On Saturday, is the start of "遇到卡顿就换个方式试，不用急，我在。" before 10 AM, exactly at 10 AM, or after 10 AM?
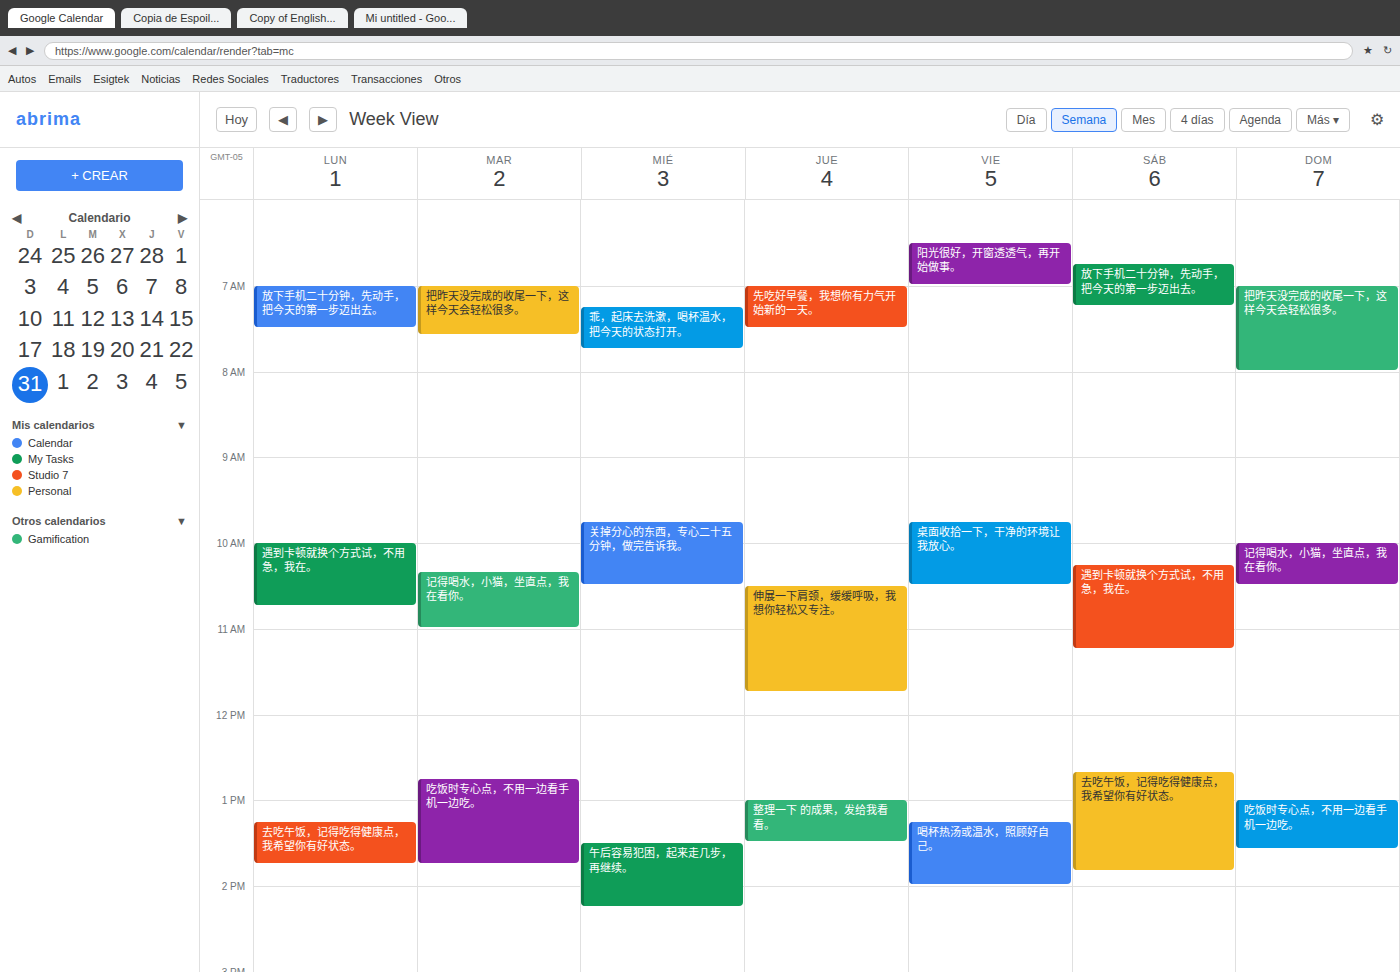
10:15 AM -- after 10 AM, 15 minutes below the 10 AM line.